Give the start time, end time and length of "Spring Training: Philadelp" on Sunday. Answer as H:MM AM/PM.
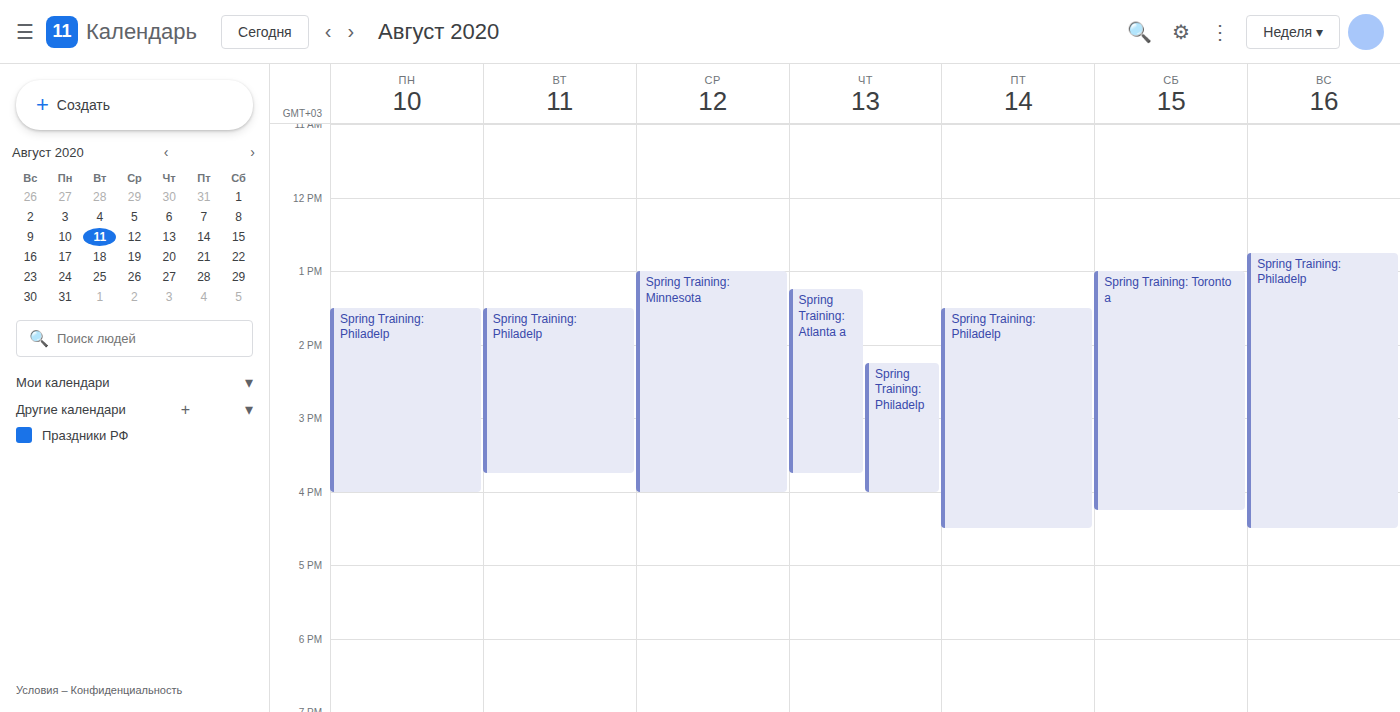
12:45 PM to 4:30 PM, 3 hours 45 minutes